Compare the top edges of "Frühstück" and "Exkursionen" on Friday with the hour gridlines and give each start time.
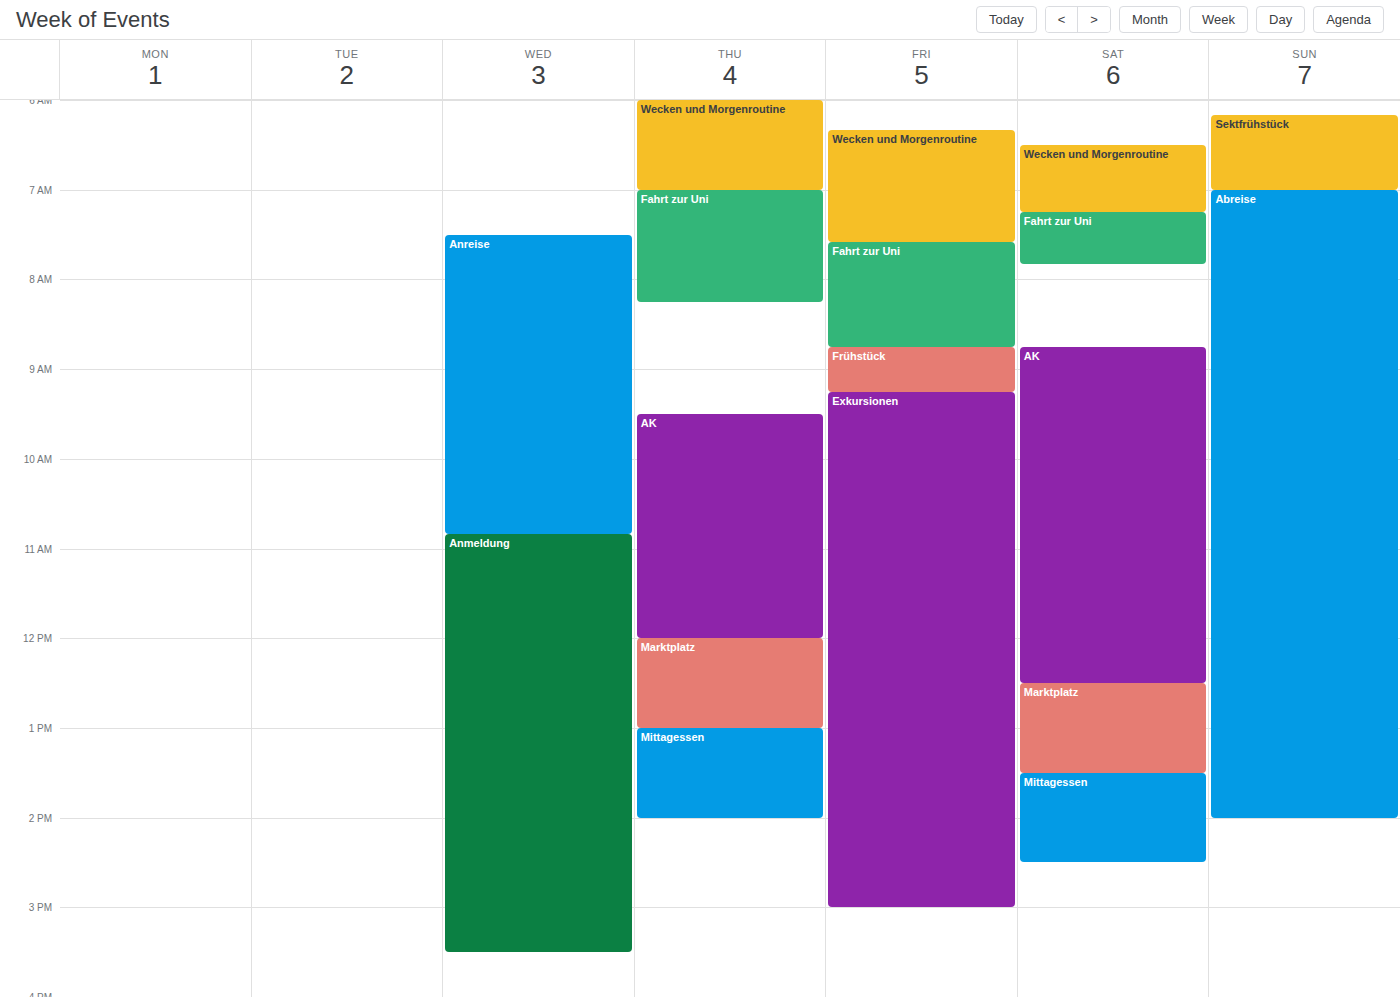
"Frühstück": 8:45 AM, neither: three quarters of the way from the 8 AM line to the 9 AM line. "Exkursionen": 9:15 AM, neither: a quarter of the way from the 9 AM line to the 10 AM line.